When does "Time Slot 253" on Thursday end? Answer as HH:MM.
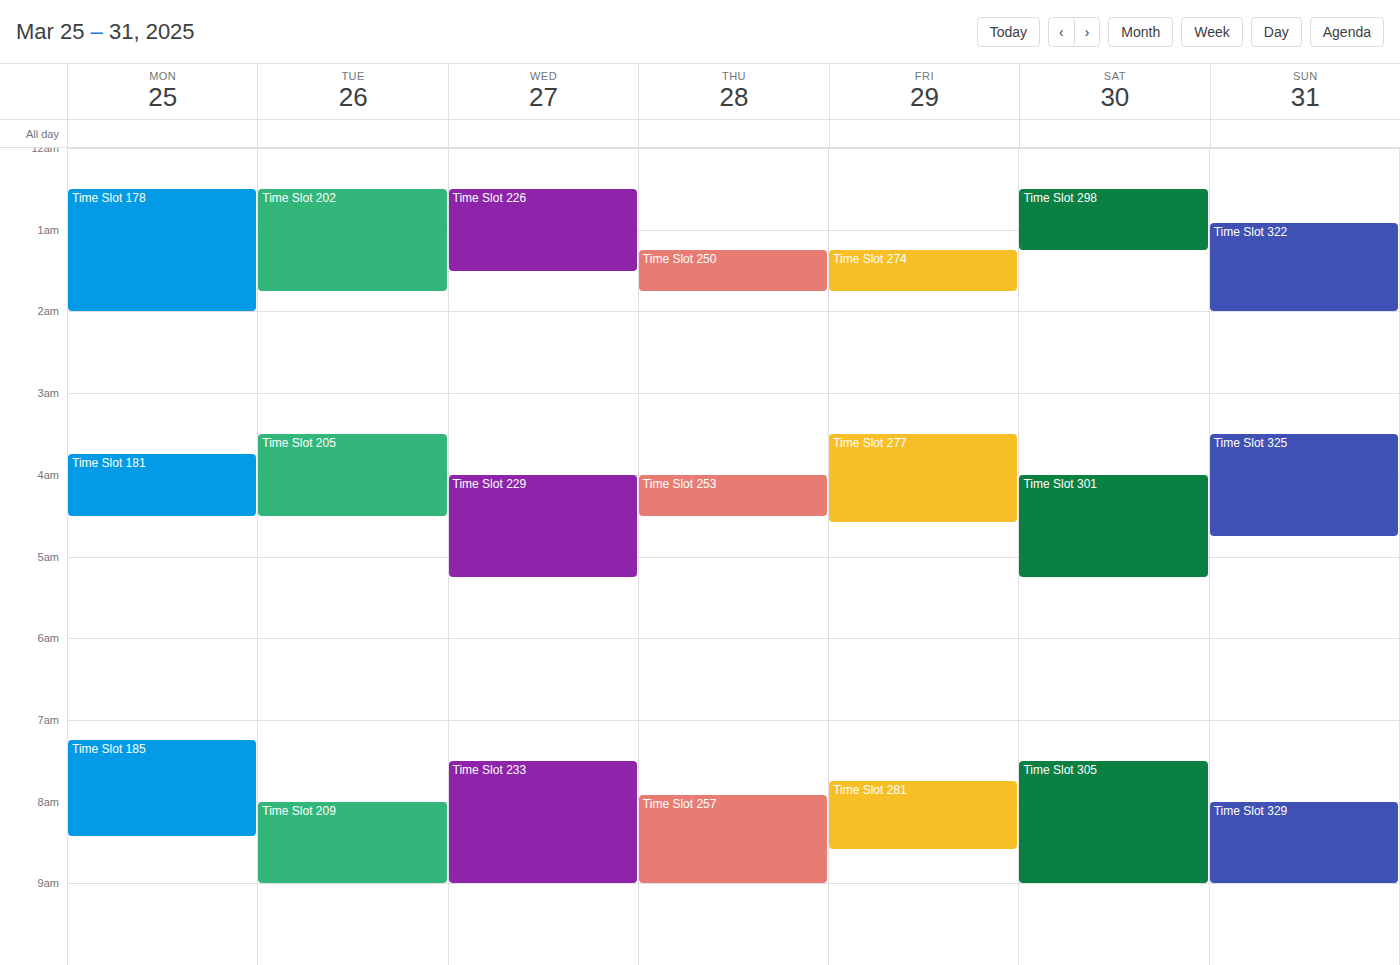
04:30